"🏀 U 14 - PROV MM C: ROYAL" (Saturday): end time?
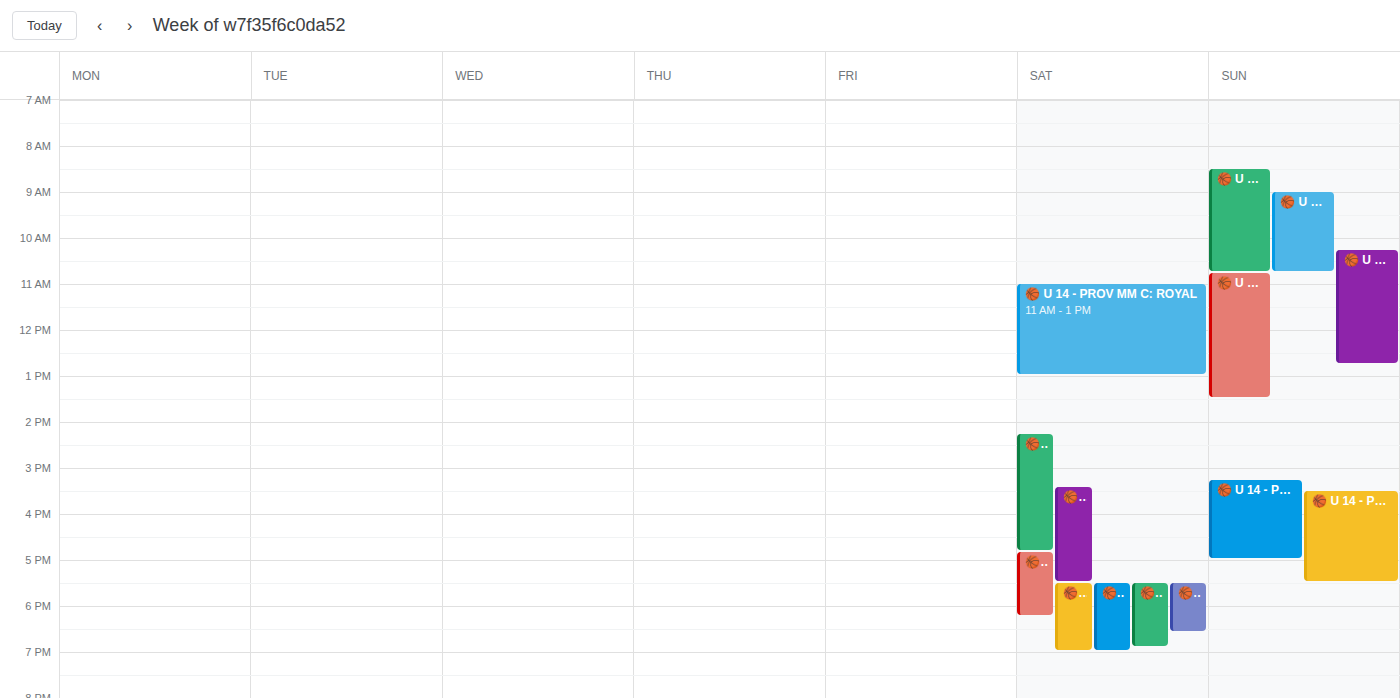
13:00